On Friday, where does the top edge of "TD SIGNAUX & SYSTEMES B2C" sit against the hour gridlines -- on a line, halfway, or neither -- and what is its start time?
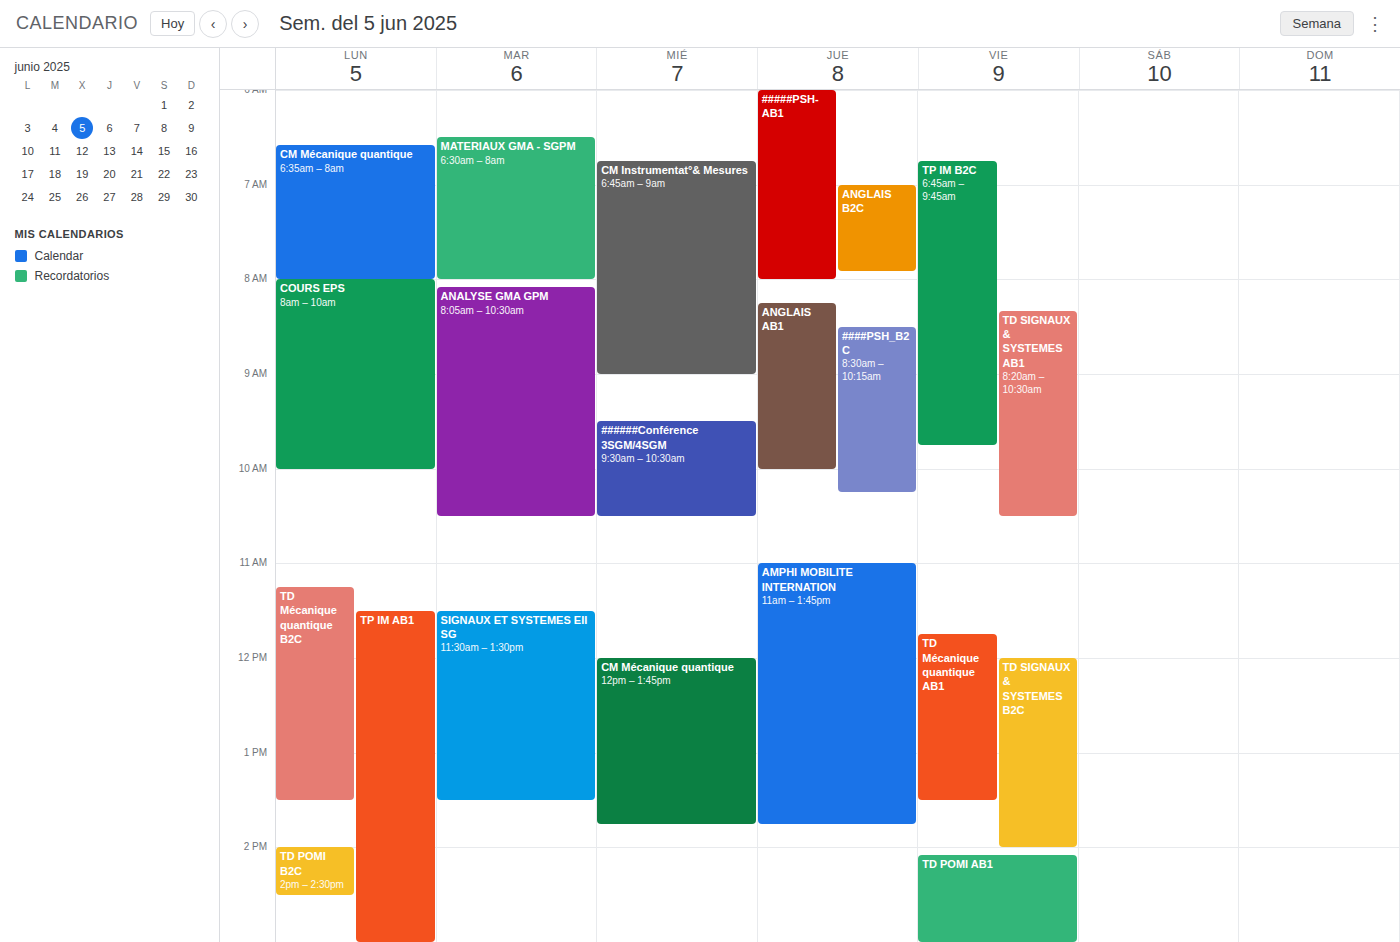
12:00 PM -- exactly on the 12 PM line.